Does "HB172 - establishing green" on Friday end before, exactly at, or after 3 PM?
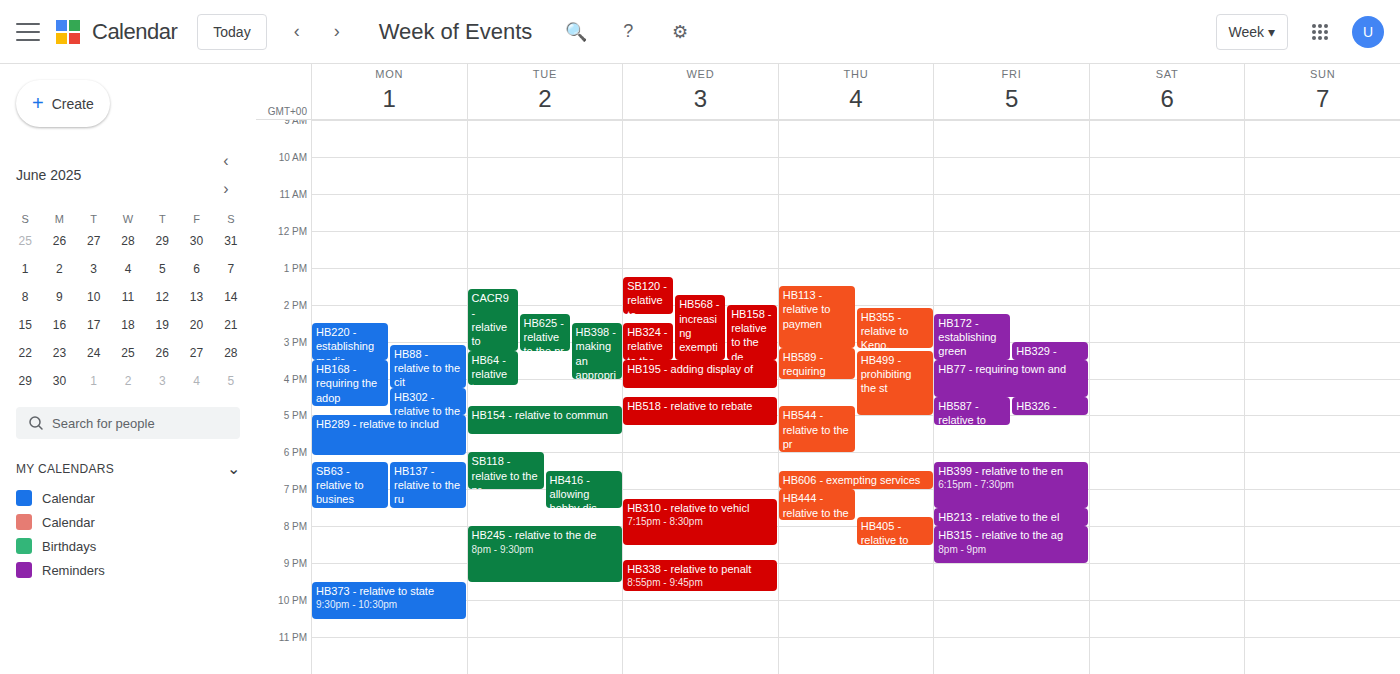
3:30 PM -- after 3 PM, 30 minutes below the 3 PM line.